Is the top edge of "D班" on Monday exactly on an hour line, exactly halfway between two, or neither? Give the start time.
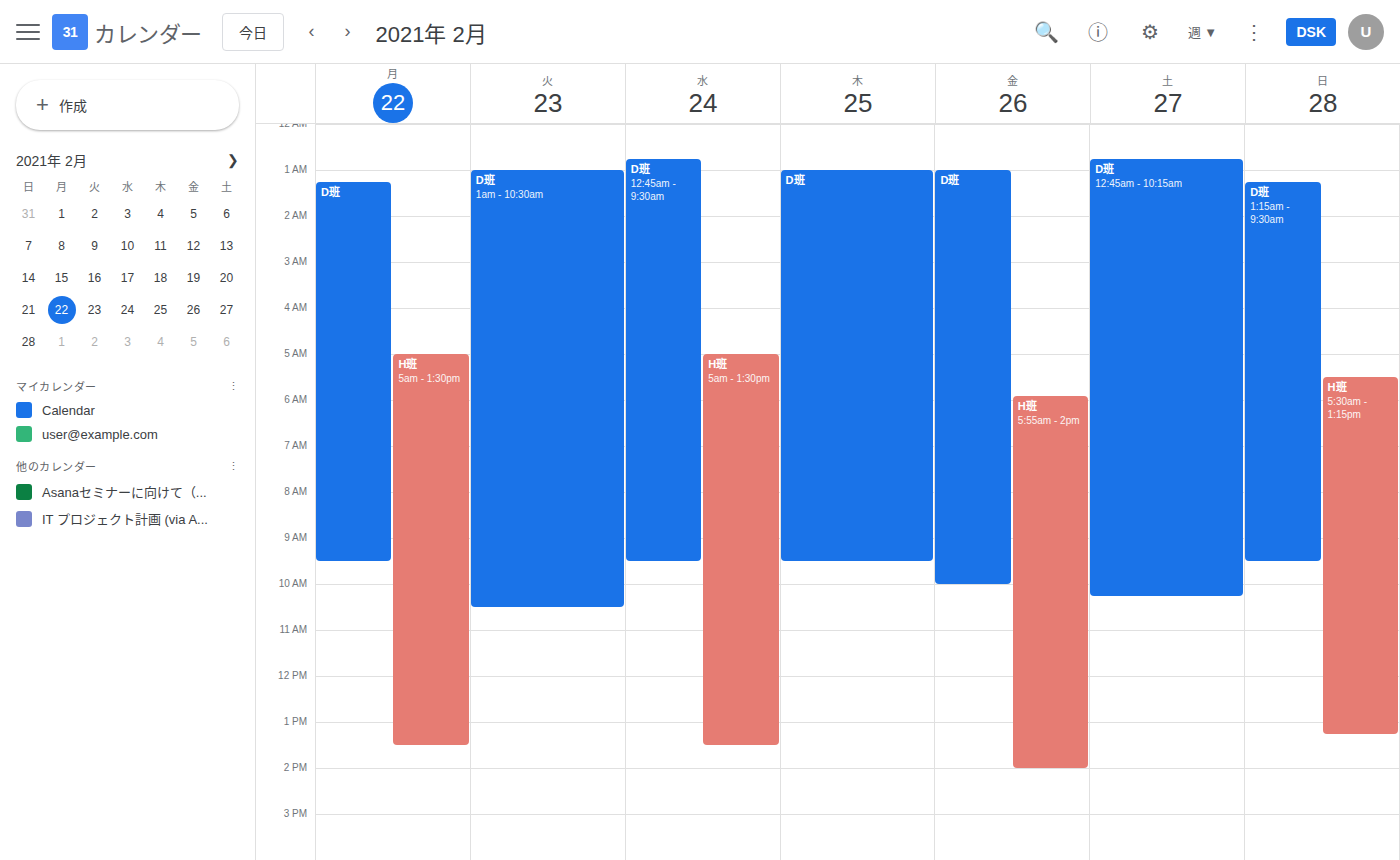
1:15 AM -- neither: a quarter of the way from the 1 AM line to the 2 AM line.